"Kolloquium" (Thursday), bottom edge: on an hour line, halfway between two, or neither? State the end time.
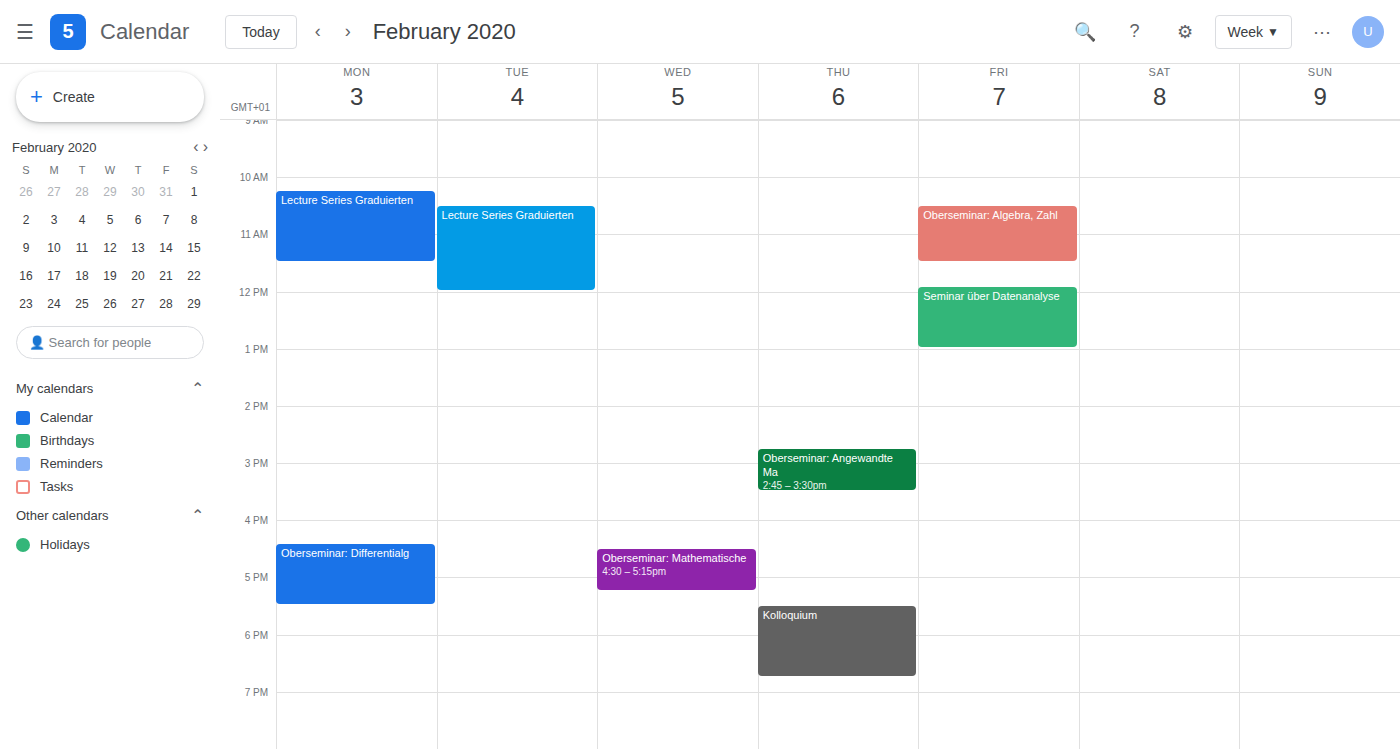
6:45 PM -- neither: three quarters of the way from the 6 PM line to the 7 PM line.